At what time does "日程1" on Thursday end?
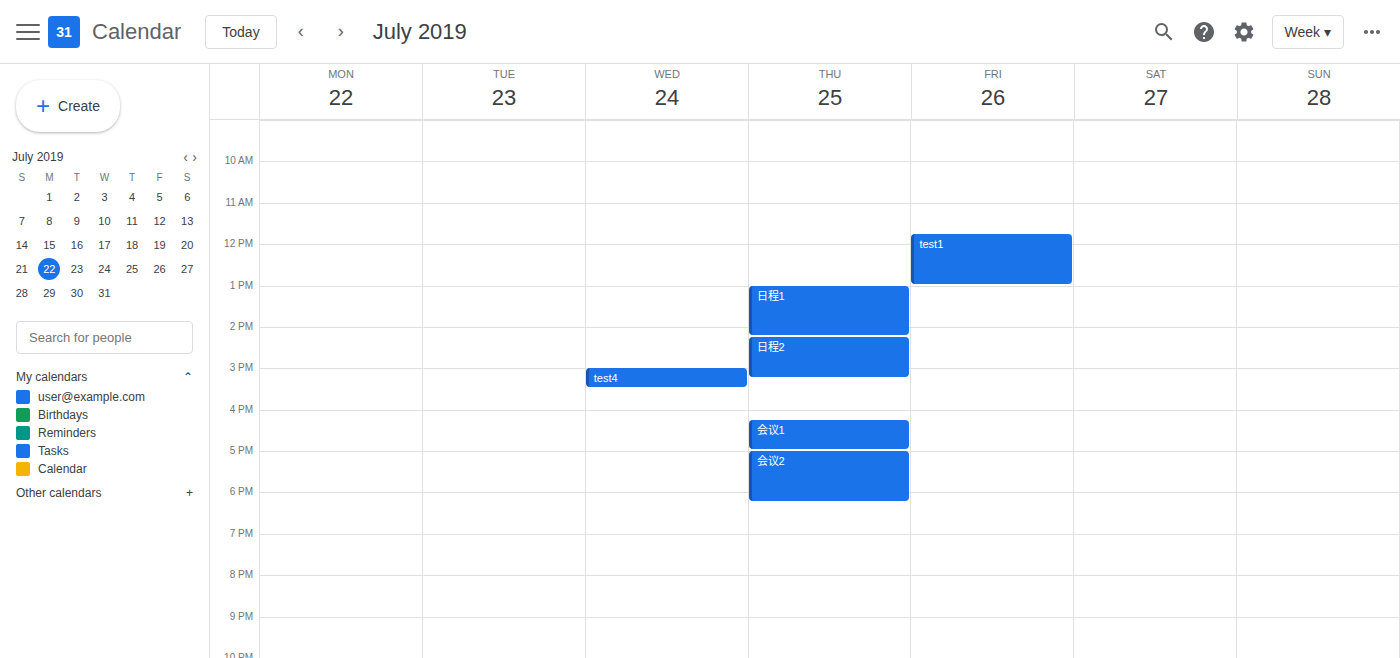
2:15 PM